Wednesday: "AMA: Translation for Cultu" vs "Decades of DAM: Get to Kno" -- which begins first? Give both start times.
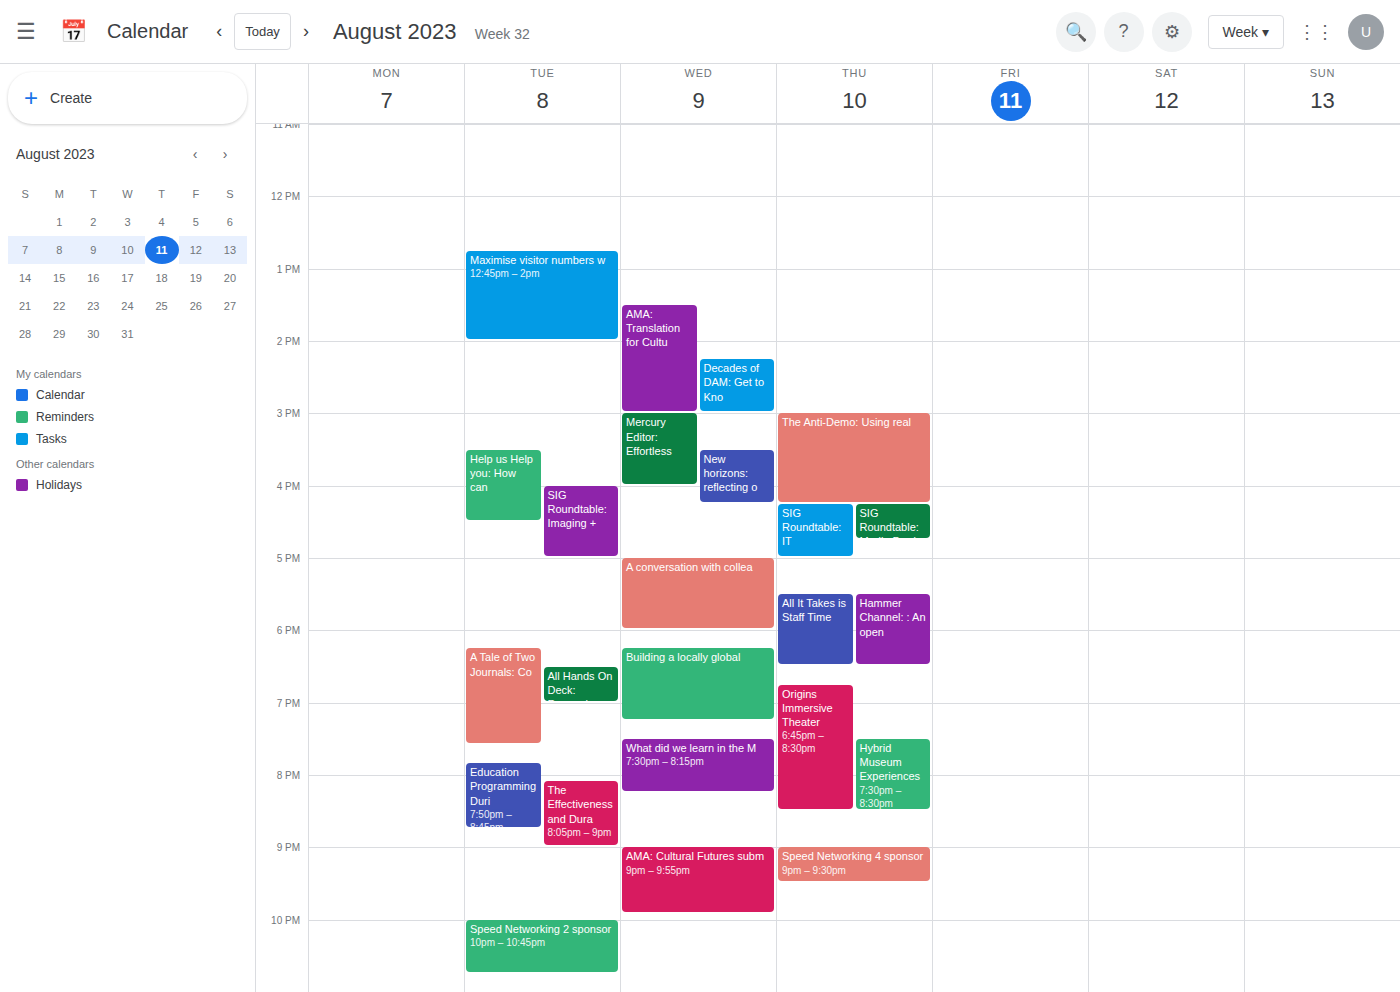
"AMA: Translation for Cultu" 1:30 PM; "Decades of DAM: Get to Kno" 2:15 PM.